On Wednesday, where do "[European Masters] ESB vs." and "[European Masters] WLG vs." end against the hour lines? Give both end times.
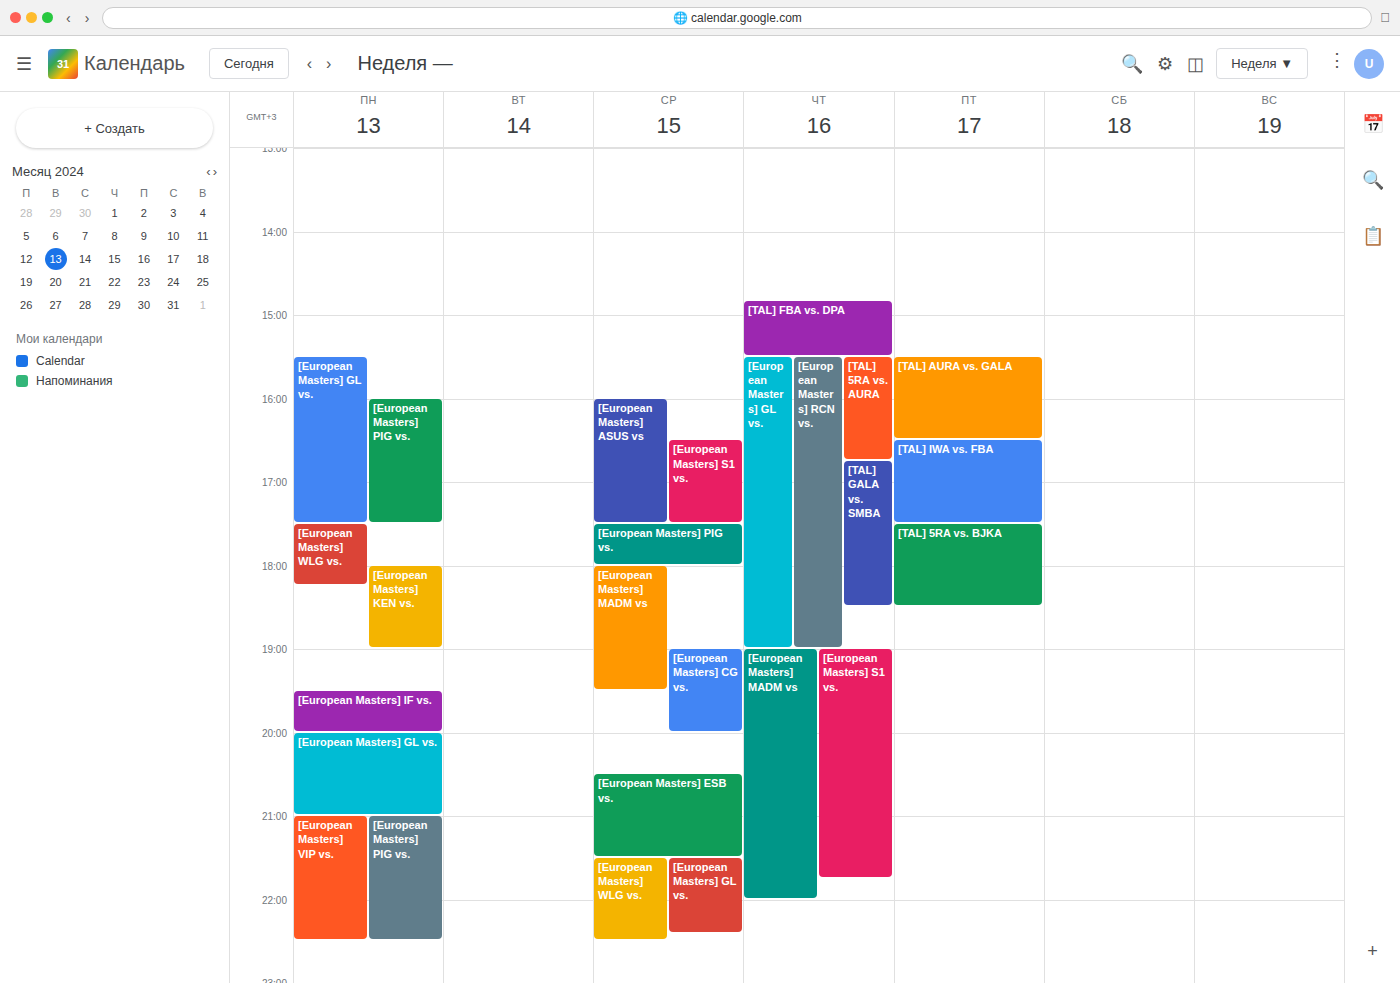
"[European Masters] ESB vs.": 9:30 PM, halfway between the 9 PM and 10 PM lines. "[European Masters] WLG vs.": 10:30 PM, halfway between the 10 PM and 11 PM lines.